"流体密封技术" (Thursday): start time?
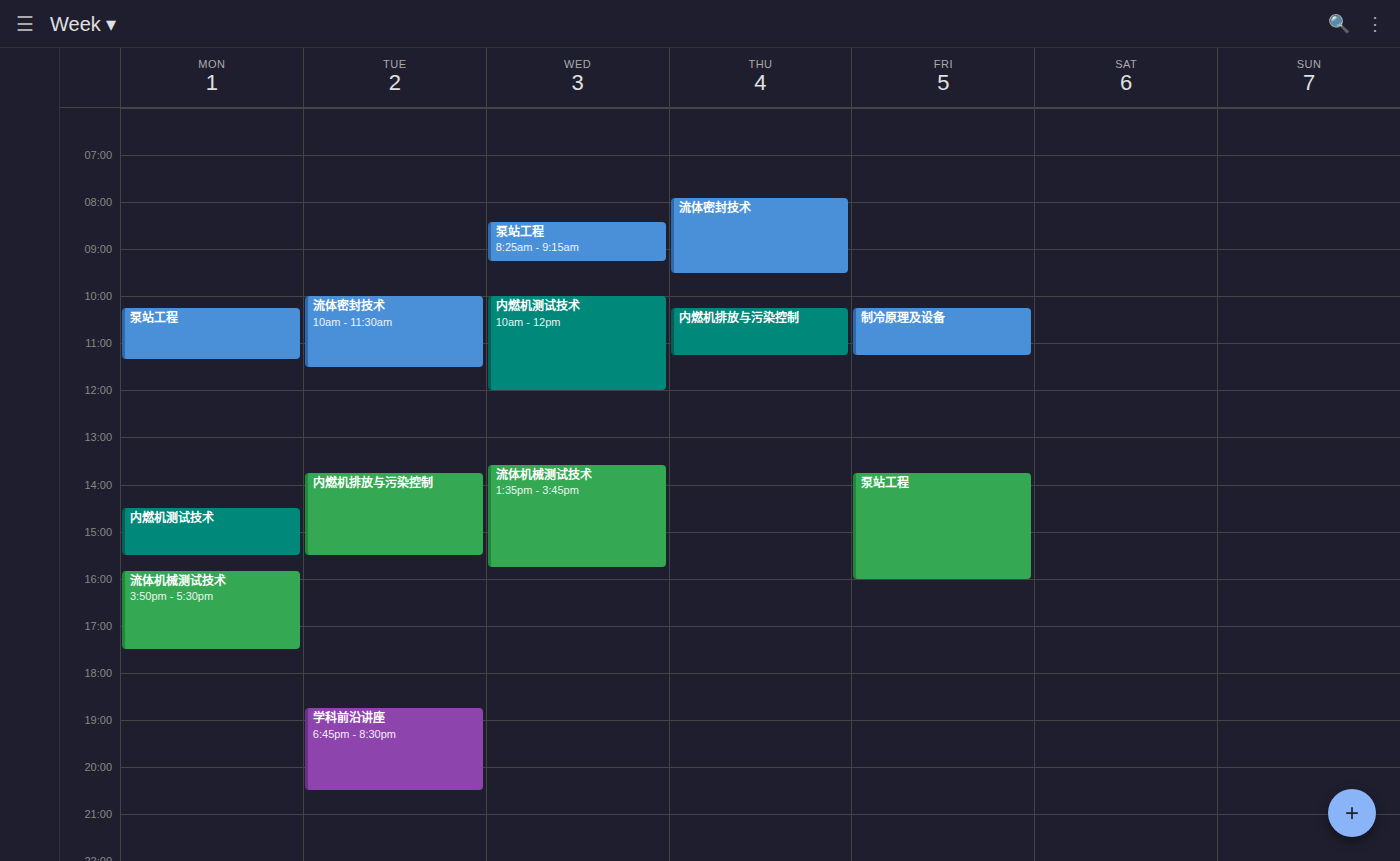
7:55 AM